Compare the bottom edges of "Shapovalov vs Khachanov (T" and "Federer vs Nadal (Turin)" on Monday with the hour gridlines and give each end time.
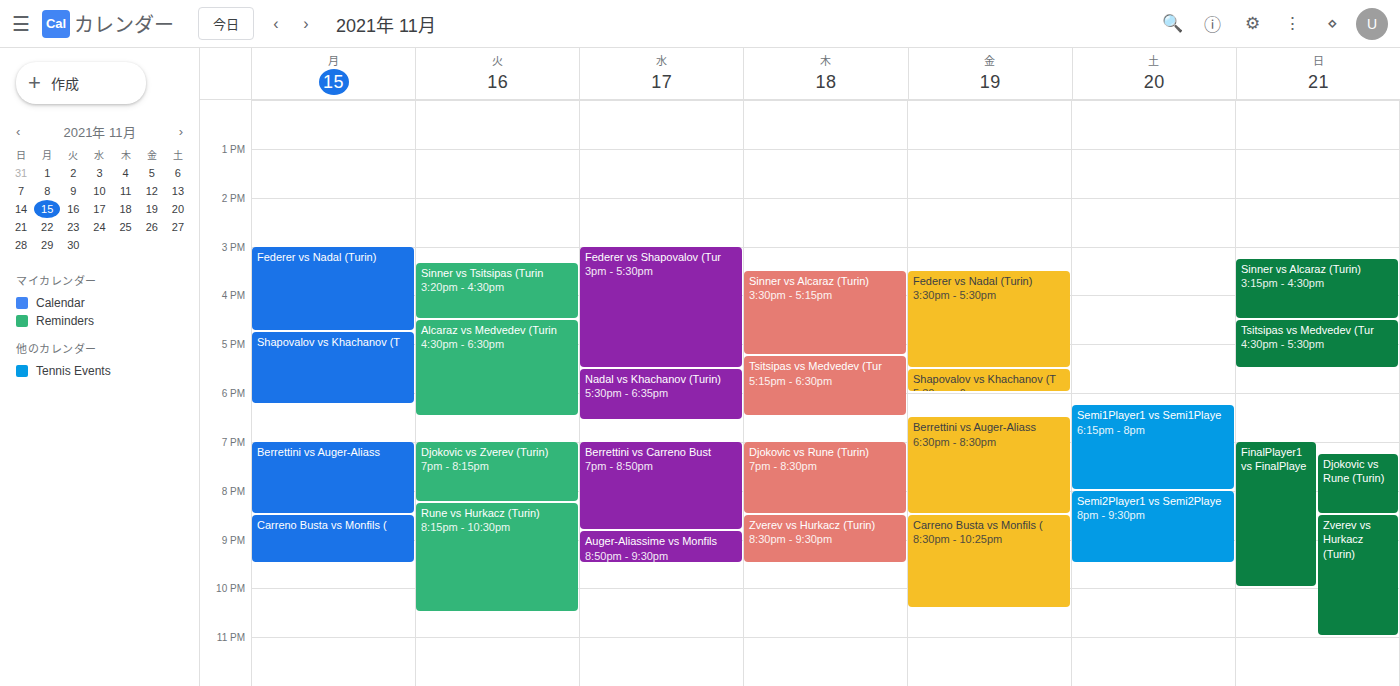
"Shapovalov vs Khachanov (T": 6:15 PM, neither: a quarter of the way from the 6 PM line to the 7 PM line. "Federer vs Nadal (Turin)": 4:45 PM, neither: three quarters of the way from the 4 PM line to the 5 PM line.